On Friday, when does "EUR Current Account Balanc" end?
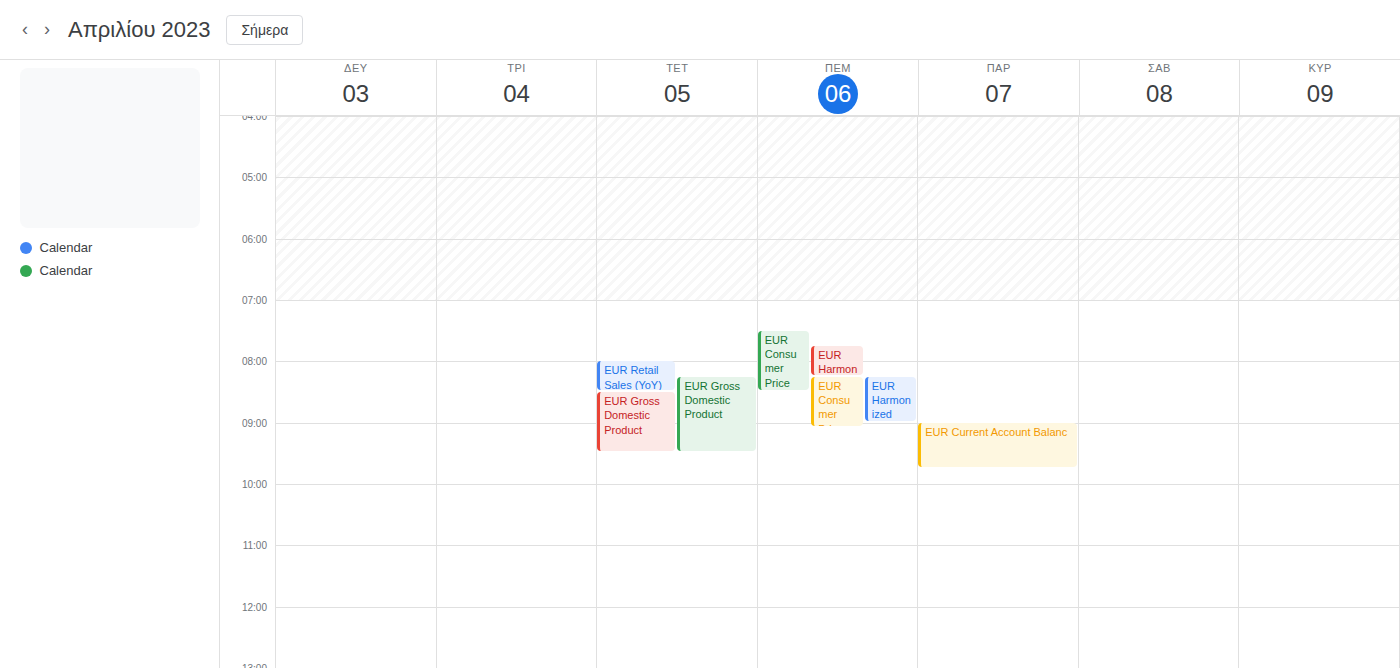
9:45 AM